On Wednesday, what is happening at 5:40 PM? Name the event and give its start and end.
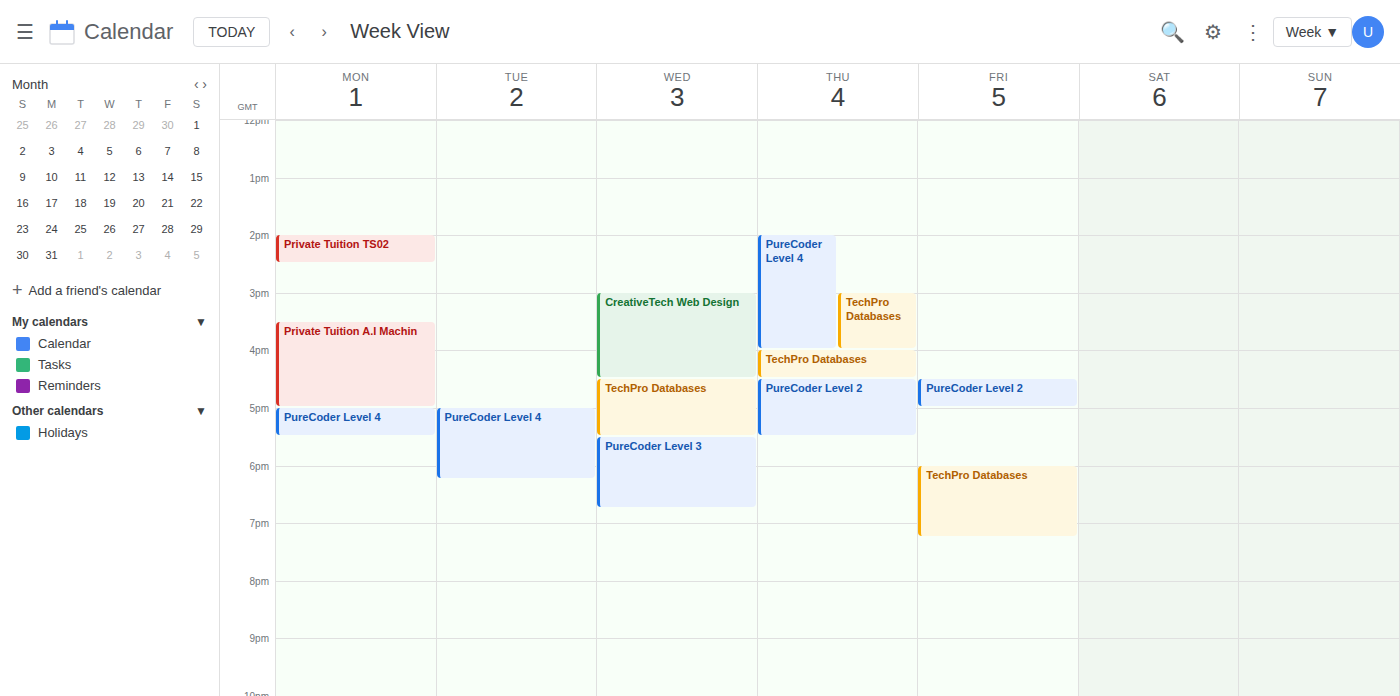
"PureCoder Level 3", 5:30 PM to 6:45 PM